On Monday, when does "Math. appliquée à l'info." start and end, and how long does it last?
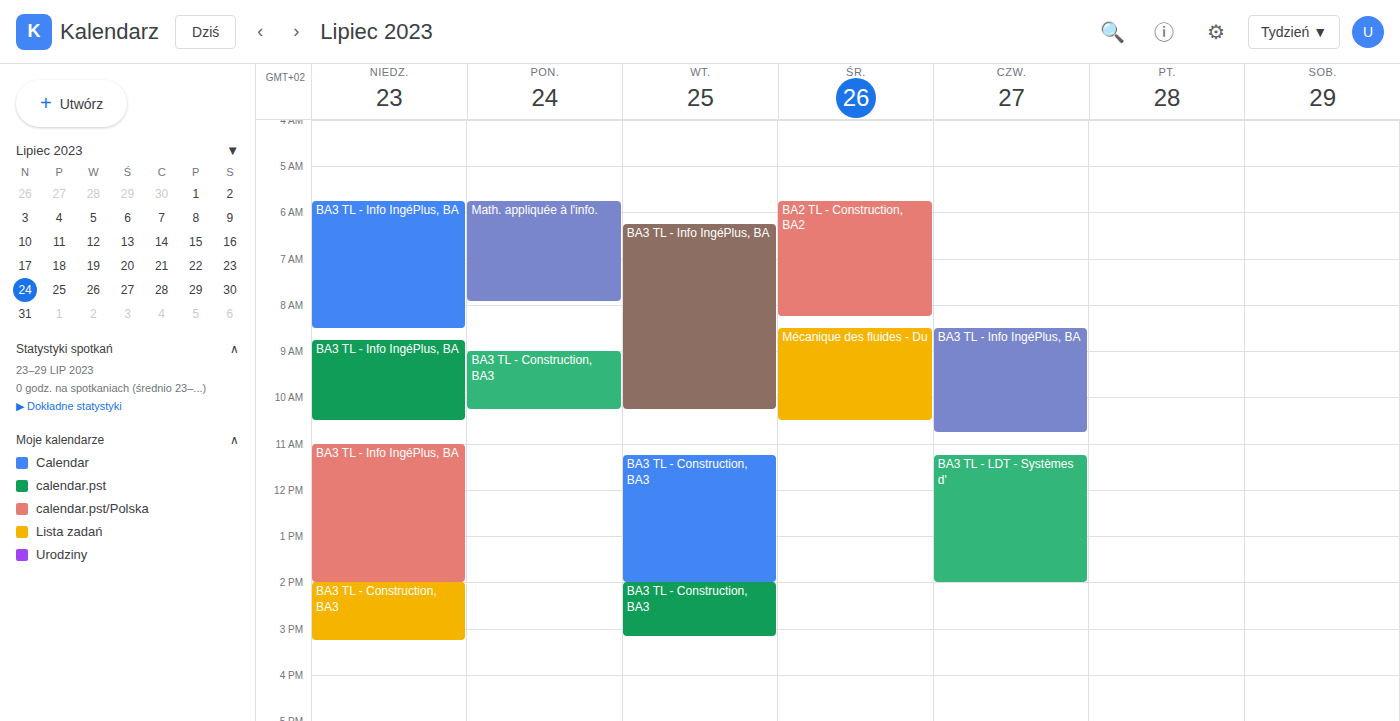
5:45 AM to 7:55 AM, 2 hours 10 minutes